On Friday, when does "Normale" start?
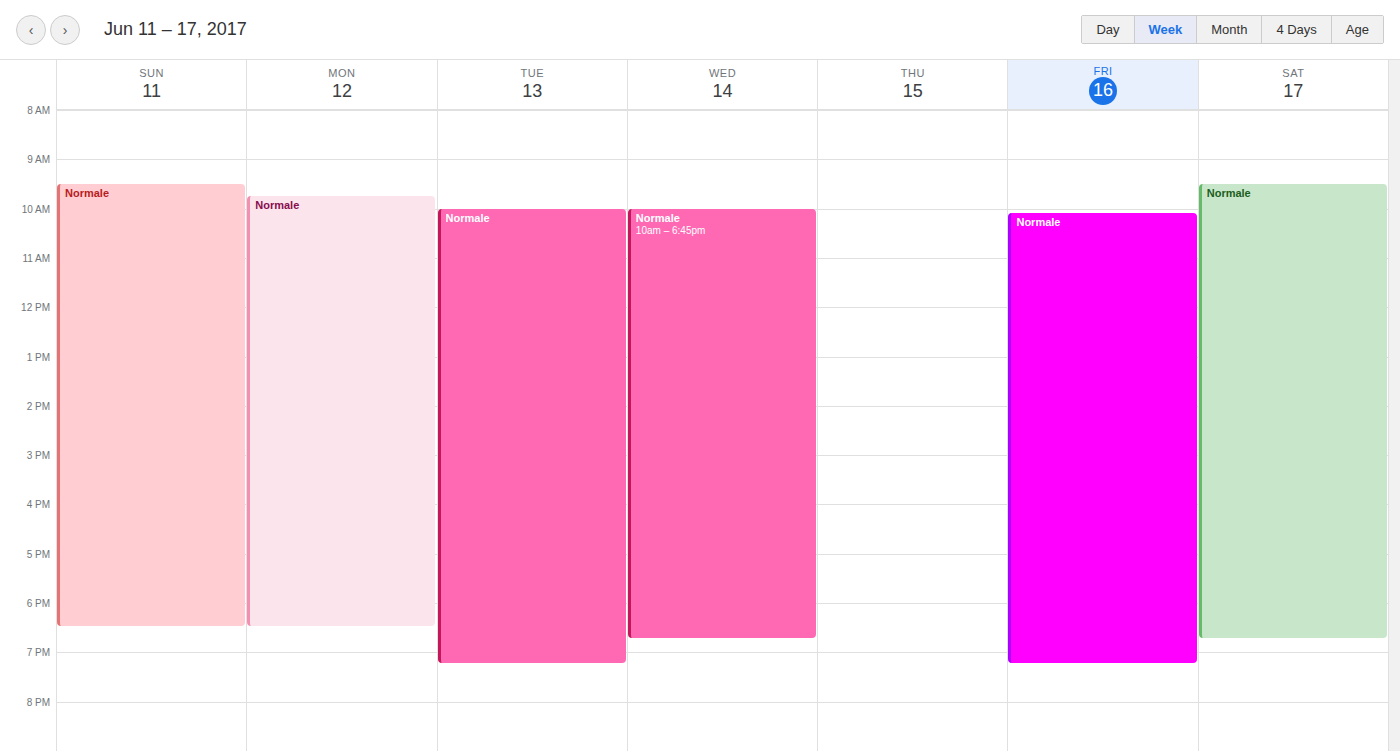
10:05 AM